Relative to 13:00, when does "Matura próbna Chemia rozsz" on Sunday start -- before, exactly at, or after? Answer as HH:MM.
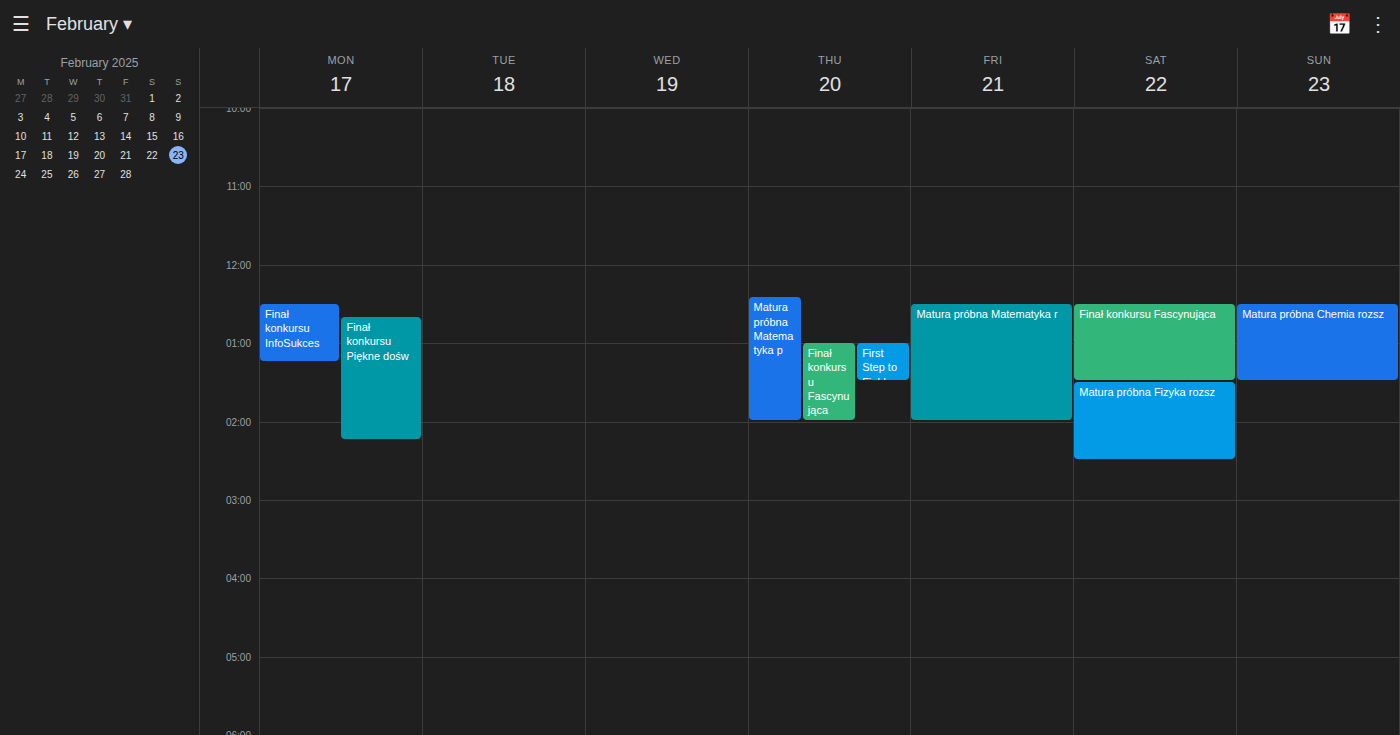
12:30 -- before 13:00, 30 minutes above the 13:00 line.